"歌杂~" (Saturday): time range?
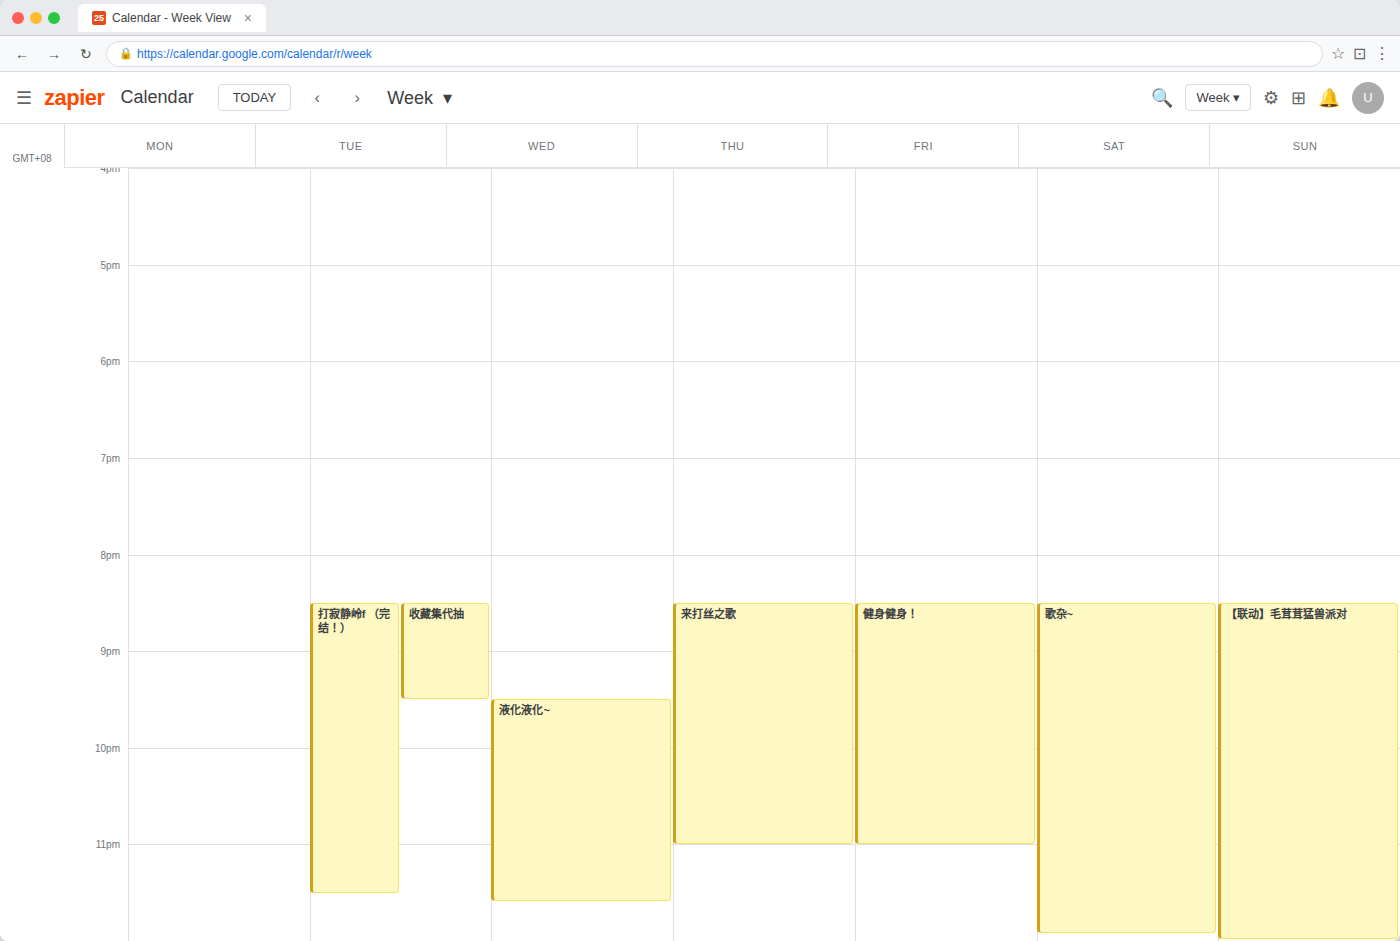
8:30 PM to 11:55 PM